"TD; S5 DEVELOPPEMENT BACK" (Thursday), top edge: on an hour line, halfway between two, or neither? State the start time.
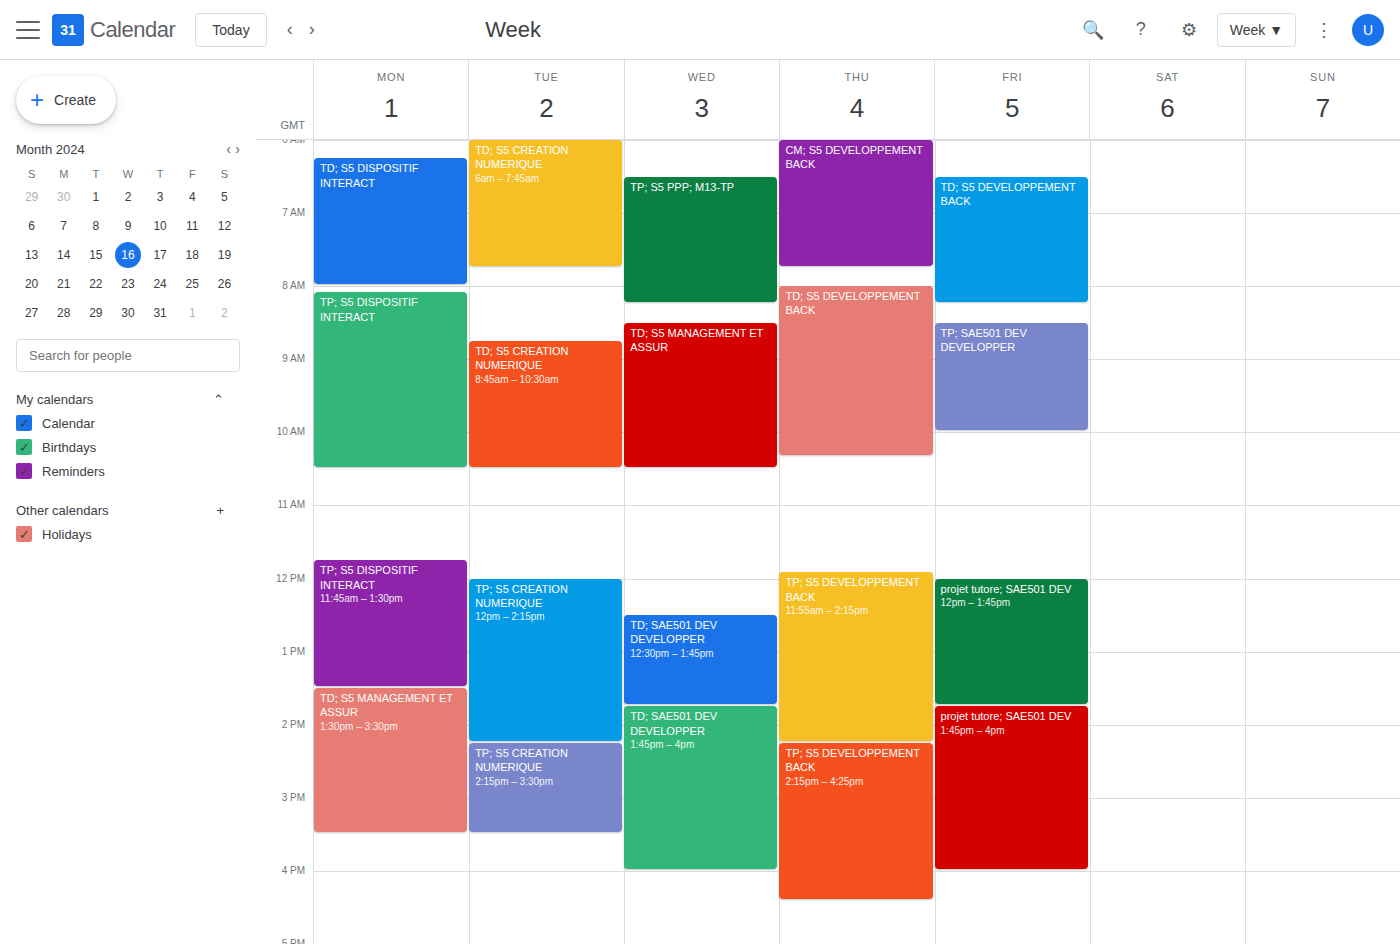
8:00 AM -- exactly on the 8 AM line.